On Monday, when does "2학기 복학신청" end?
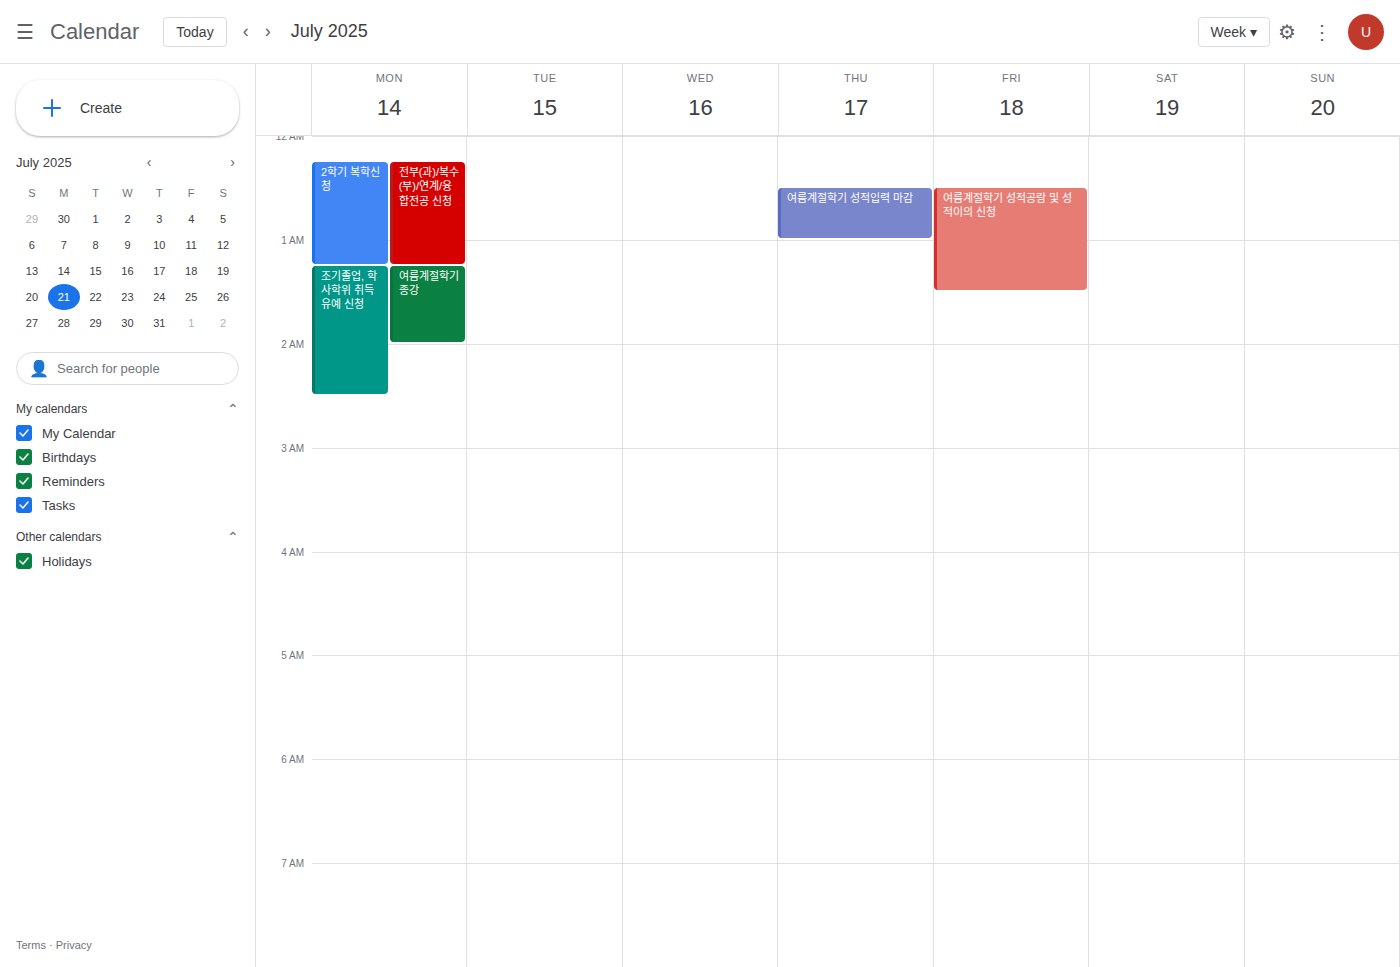
1:15 AM